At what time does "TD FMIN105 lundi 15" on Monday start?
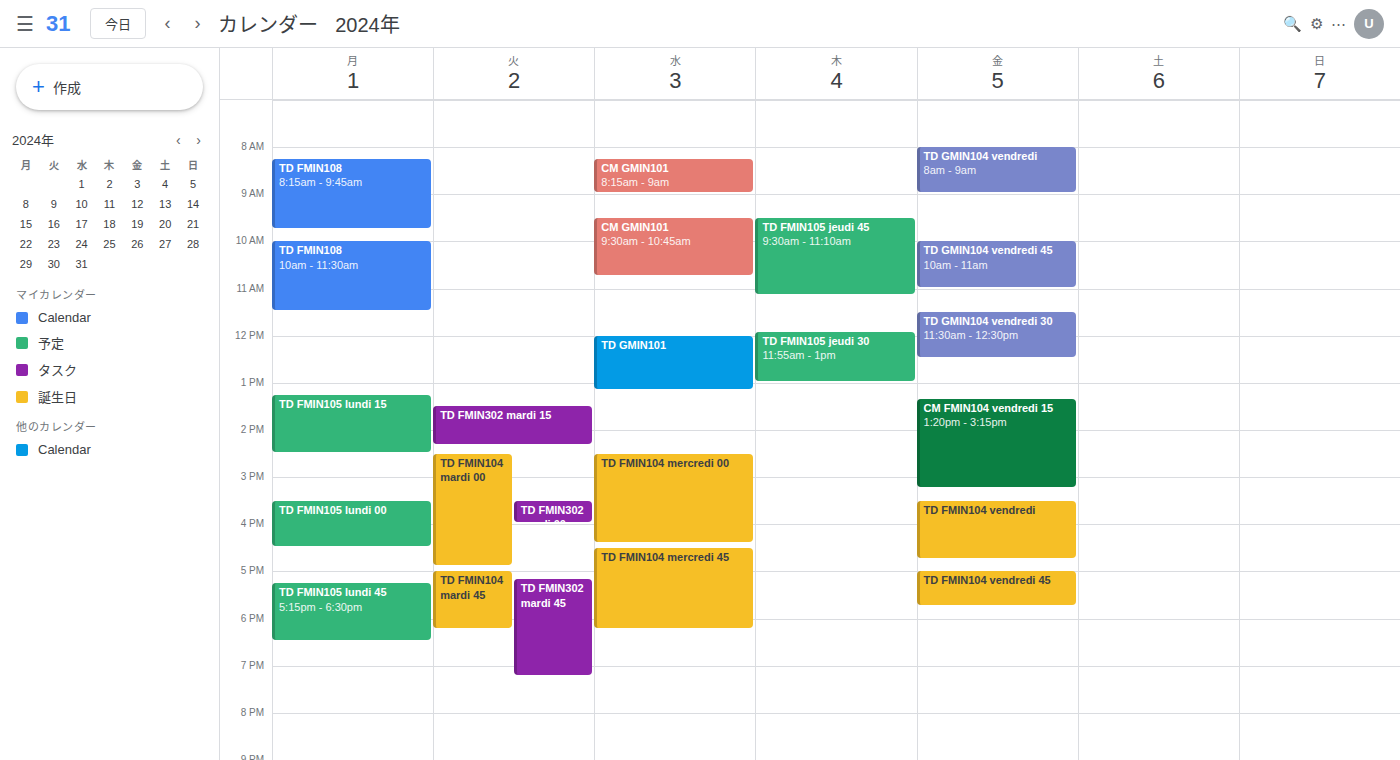
1:15 PM